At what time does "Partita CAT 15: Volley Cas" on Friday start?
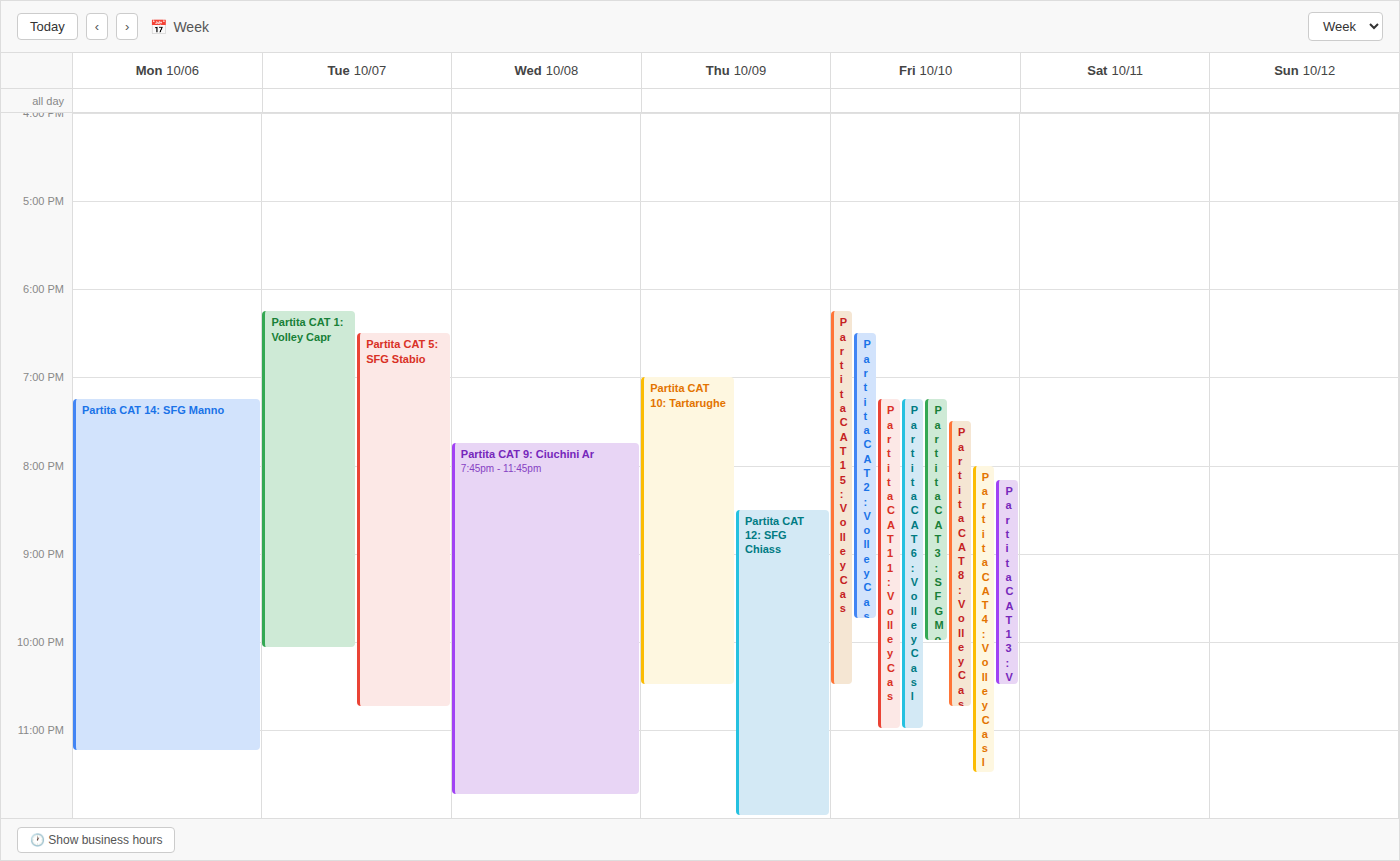
6:15 PM